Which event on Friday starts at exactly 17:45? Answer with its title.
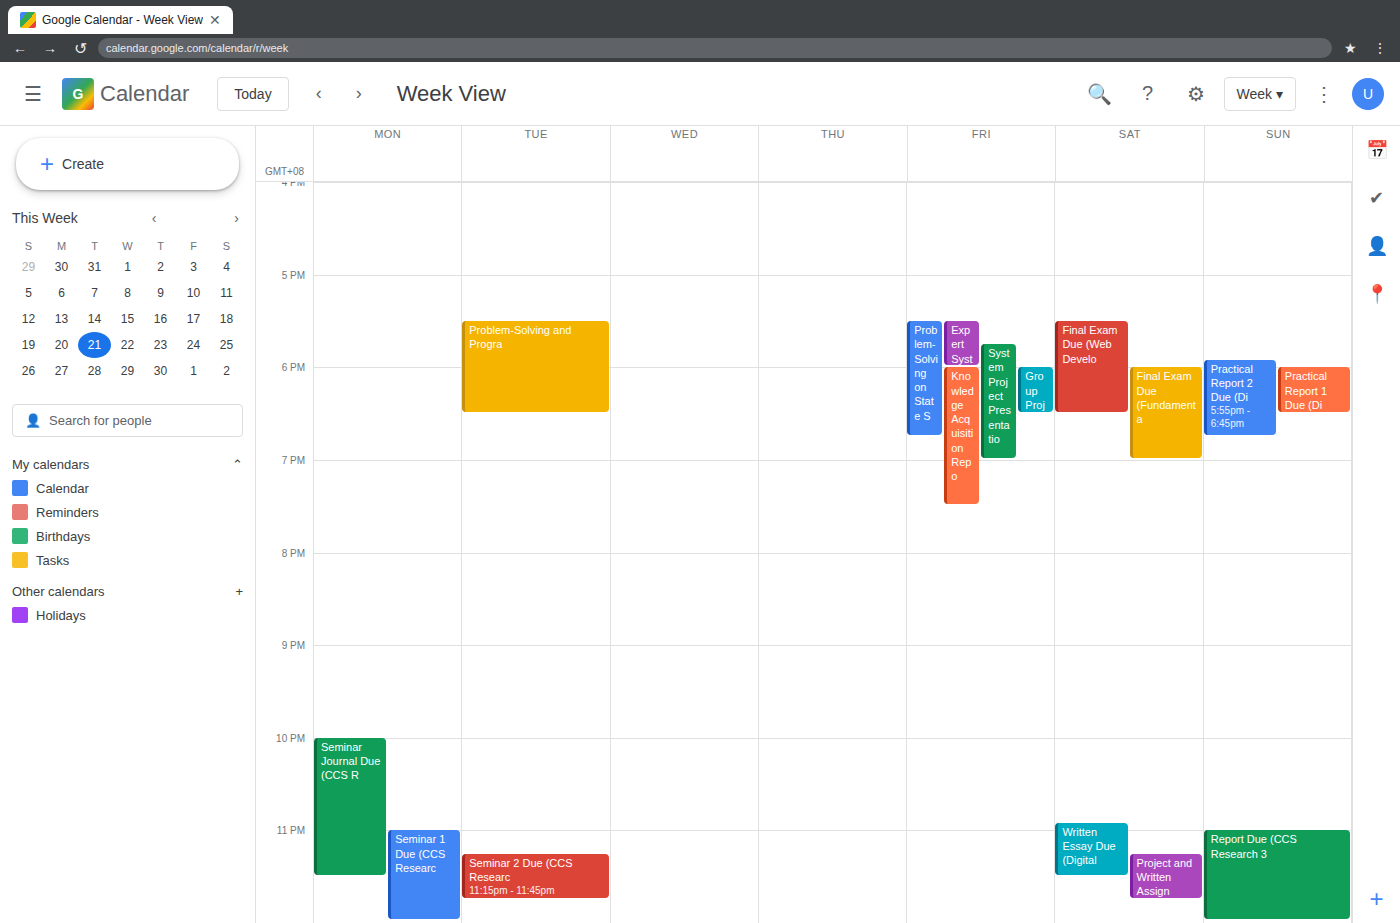
"System Project Presentatio"